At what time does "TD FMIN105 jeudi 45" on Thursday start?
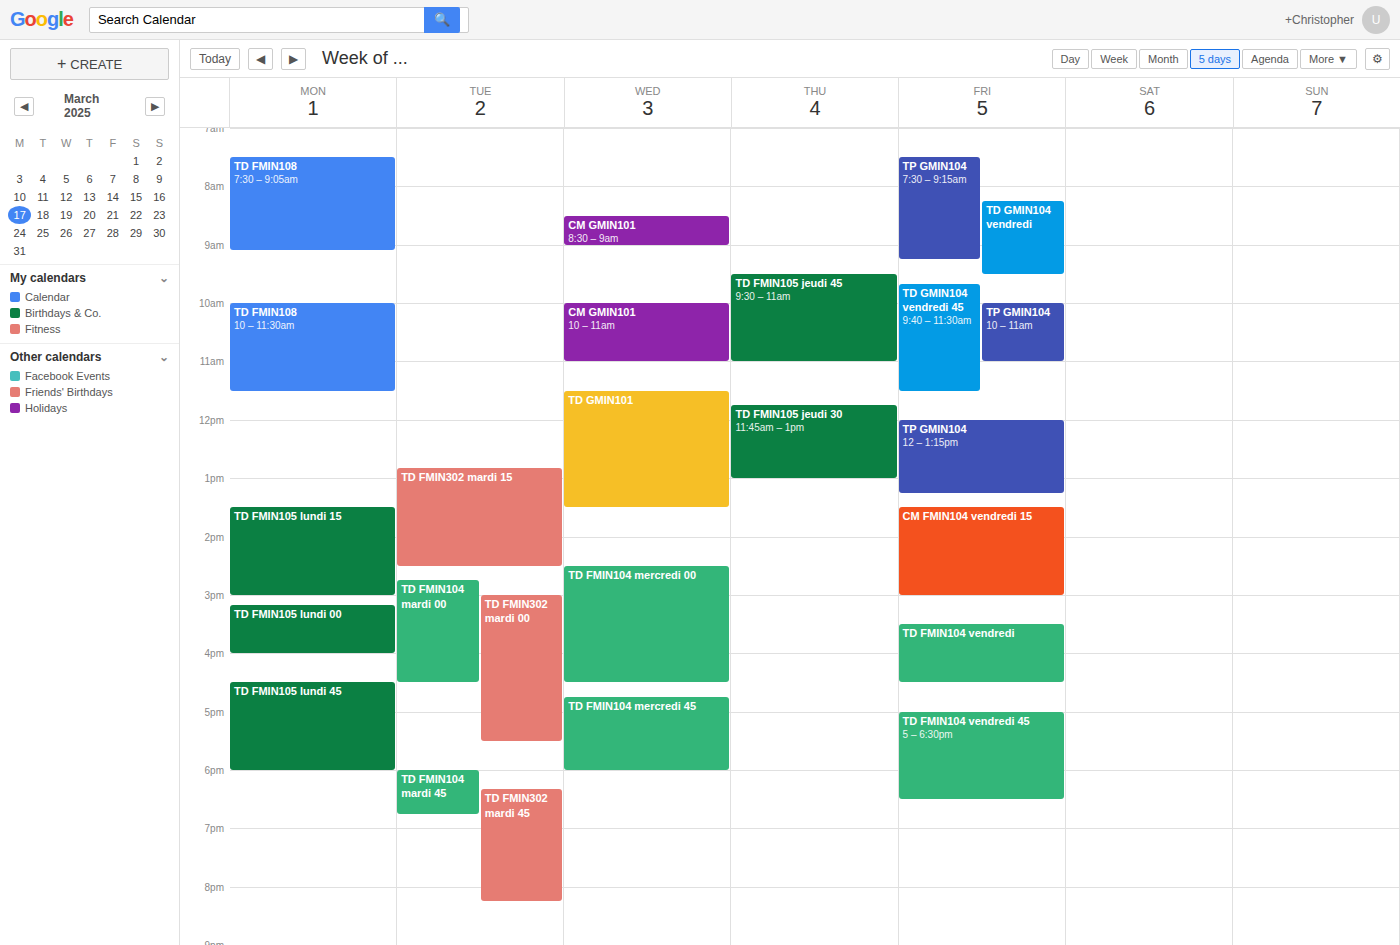
09:30